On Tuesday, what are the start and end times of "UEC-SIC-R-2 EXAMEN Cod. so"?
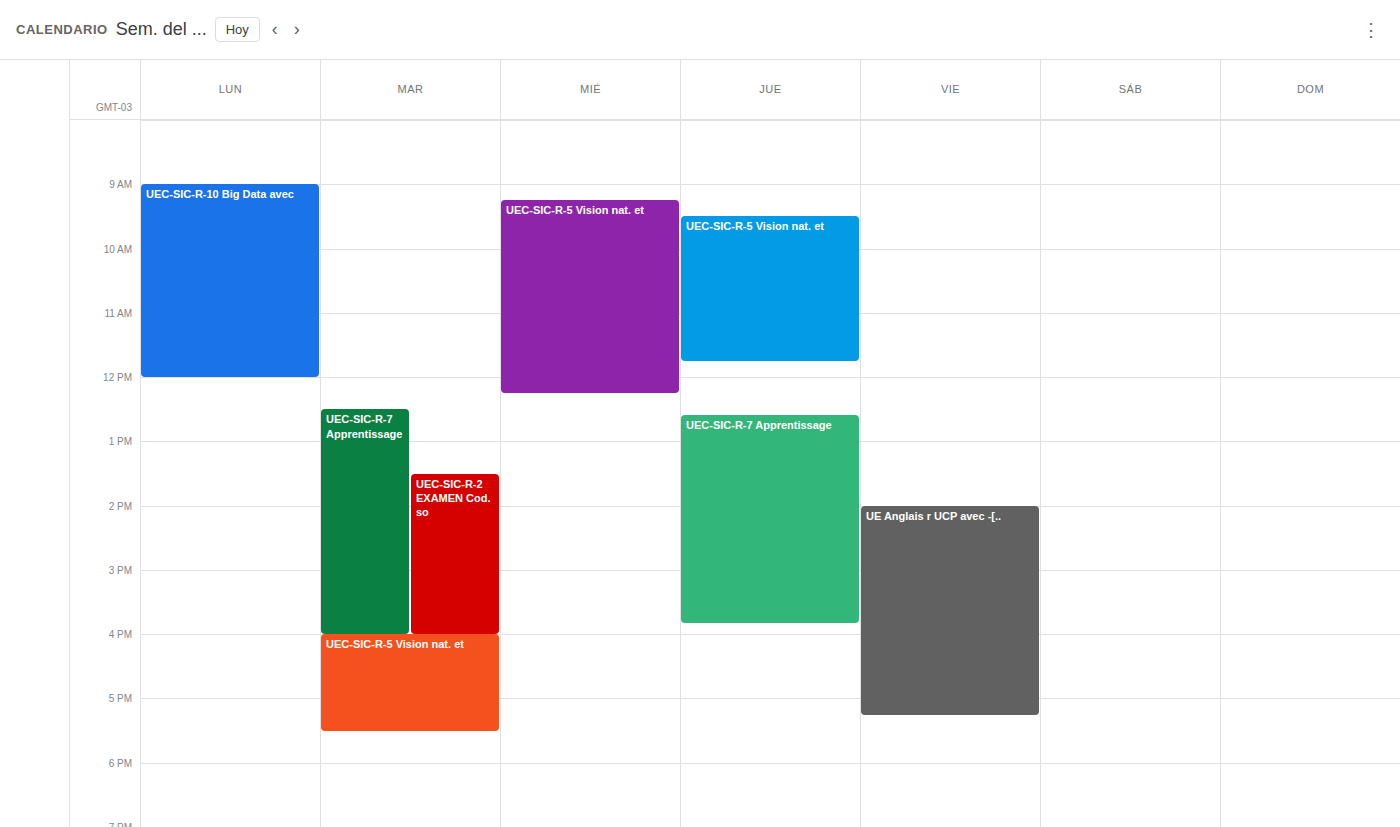
1:30 PM to 4:00 PM